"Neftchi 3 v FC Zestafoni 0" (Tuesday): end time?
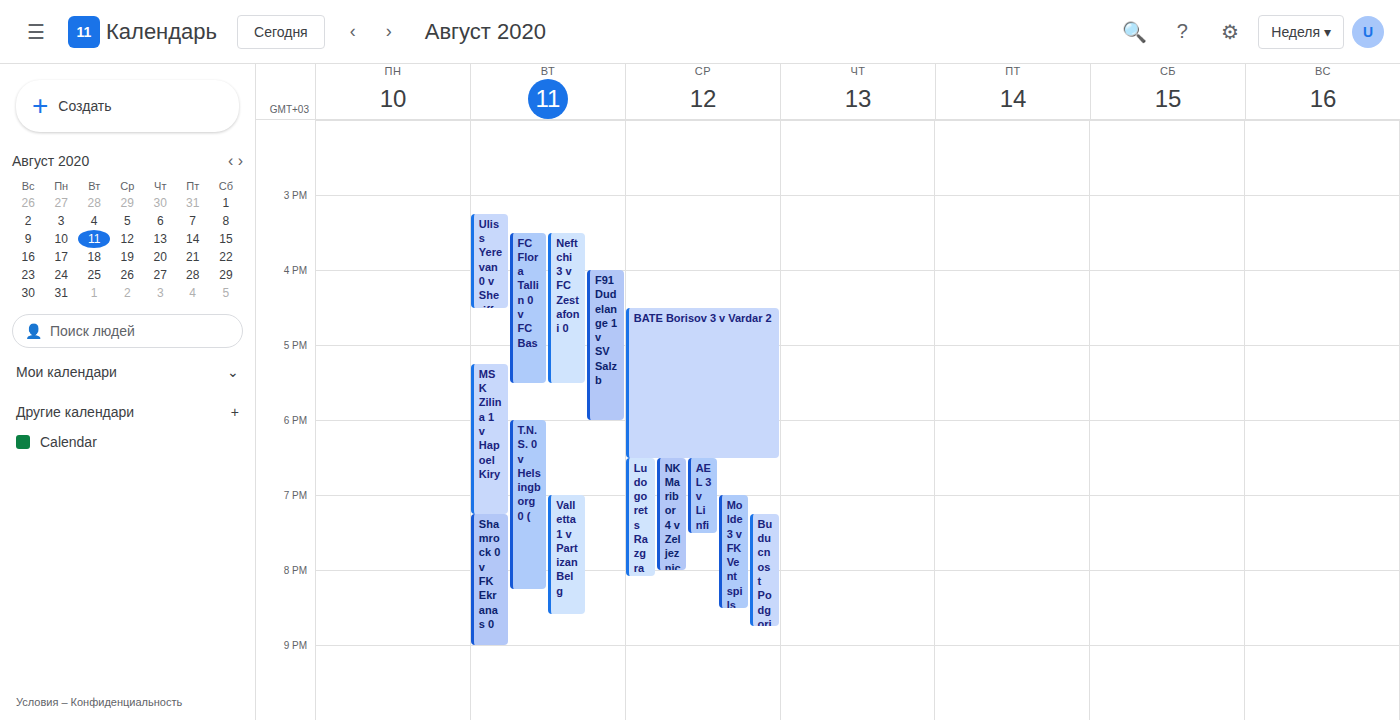
5:30 PM